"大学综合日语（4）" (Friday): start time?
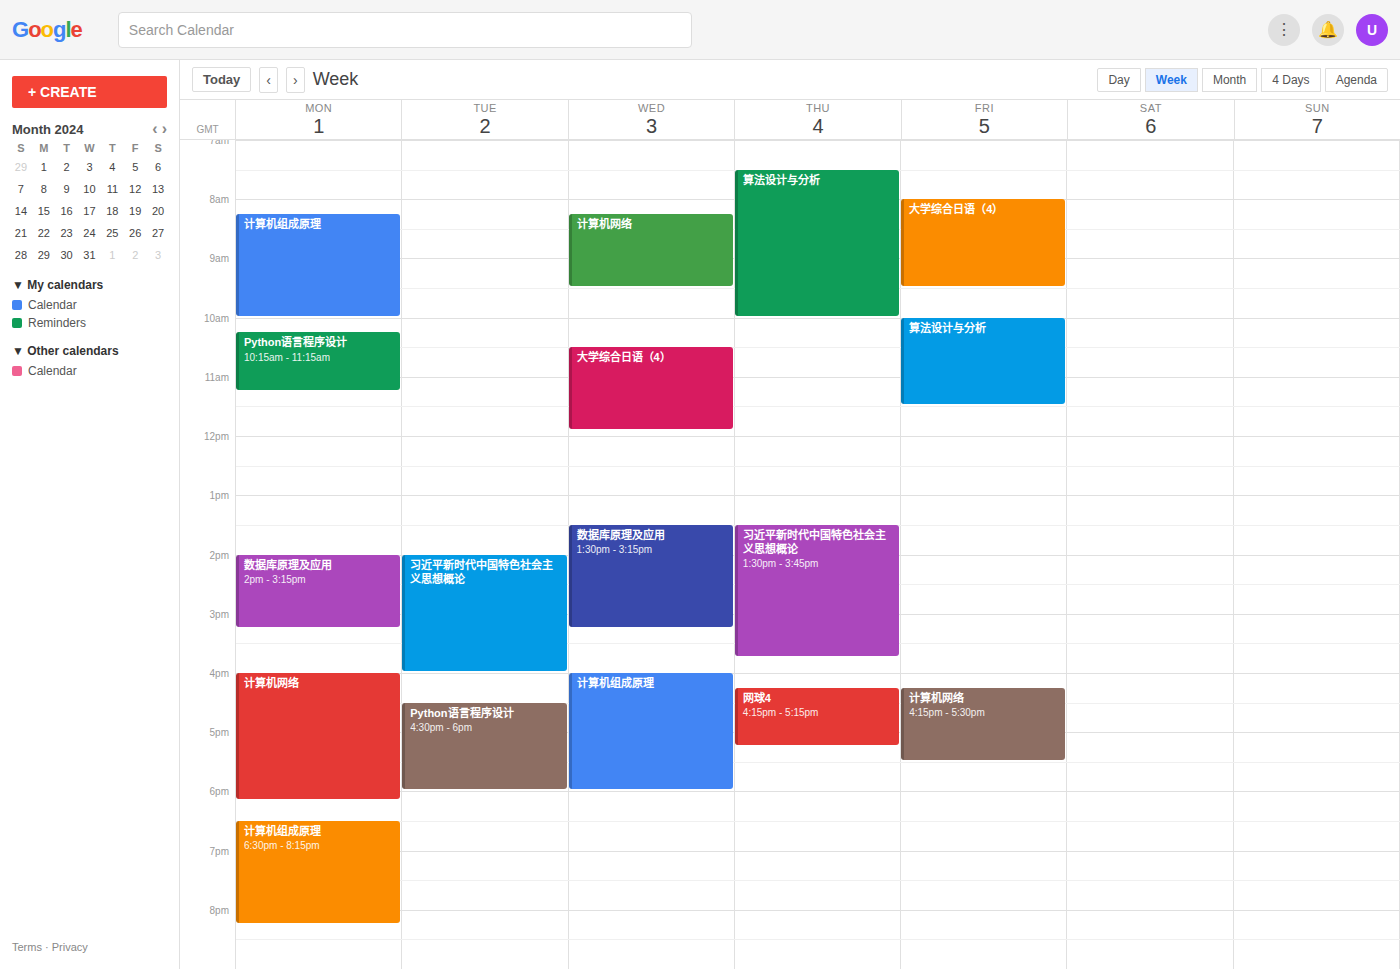
8:00 AM